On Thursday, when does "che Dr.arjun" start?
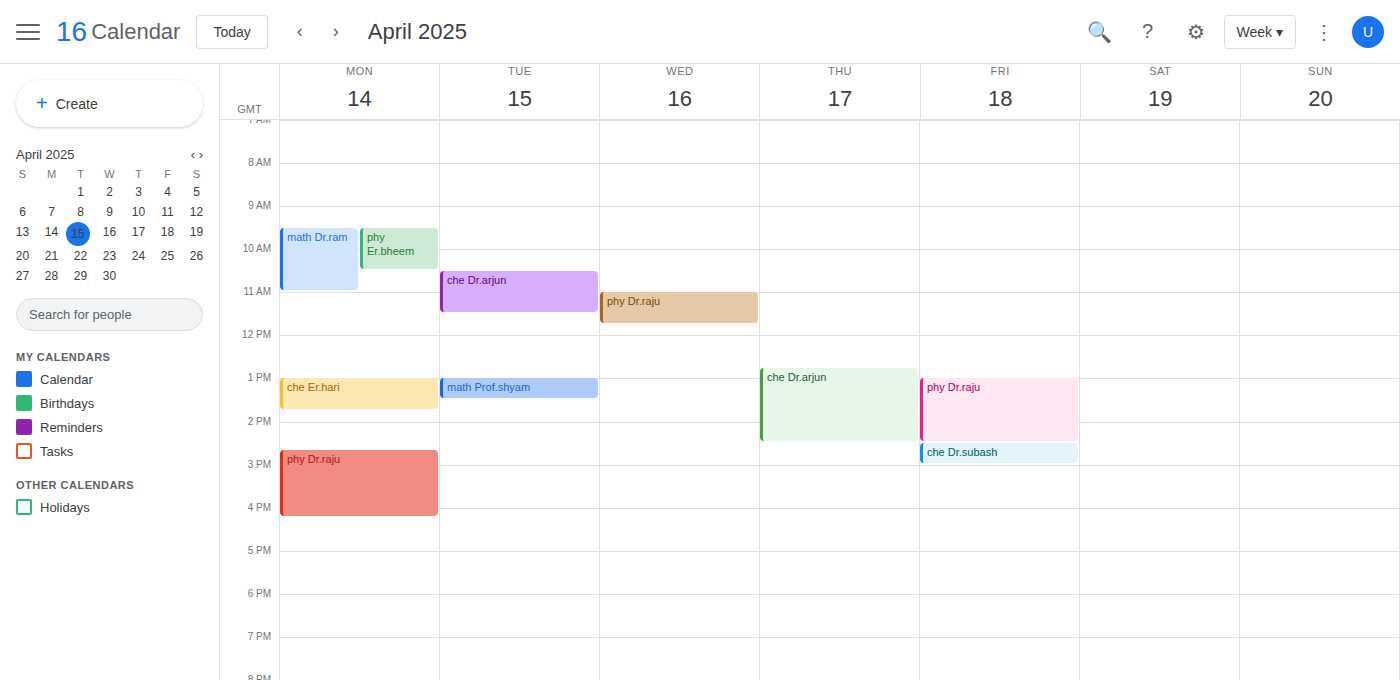
12:45 PM